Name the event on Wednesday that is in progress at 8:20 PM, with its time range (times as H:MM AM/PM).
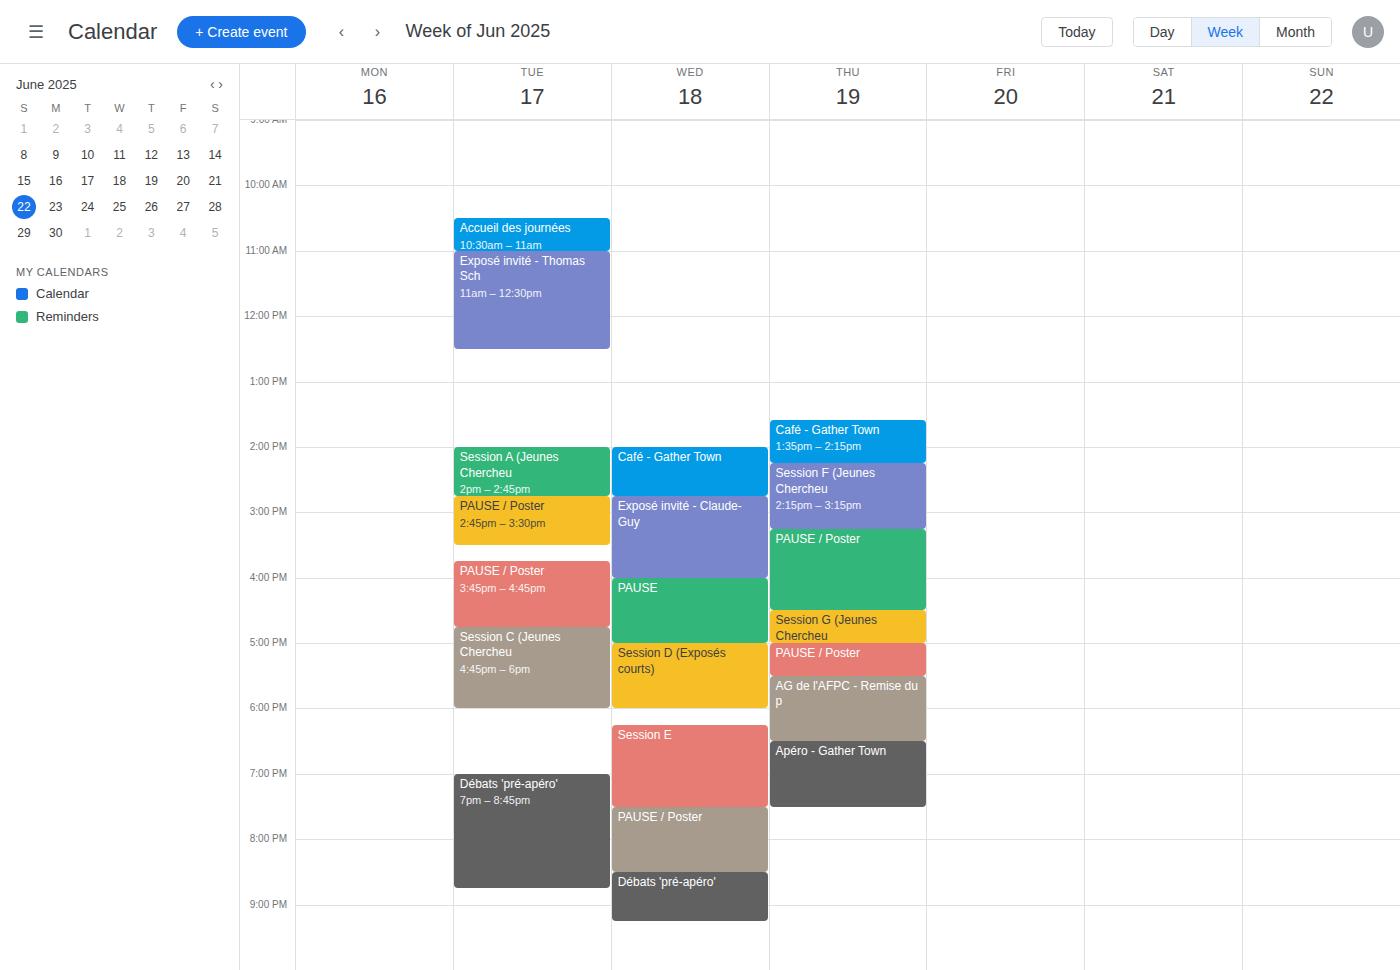
"PAUSE / Poster", 7:30 PM to 8:30 PM